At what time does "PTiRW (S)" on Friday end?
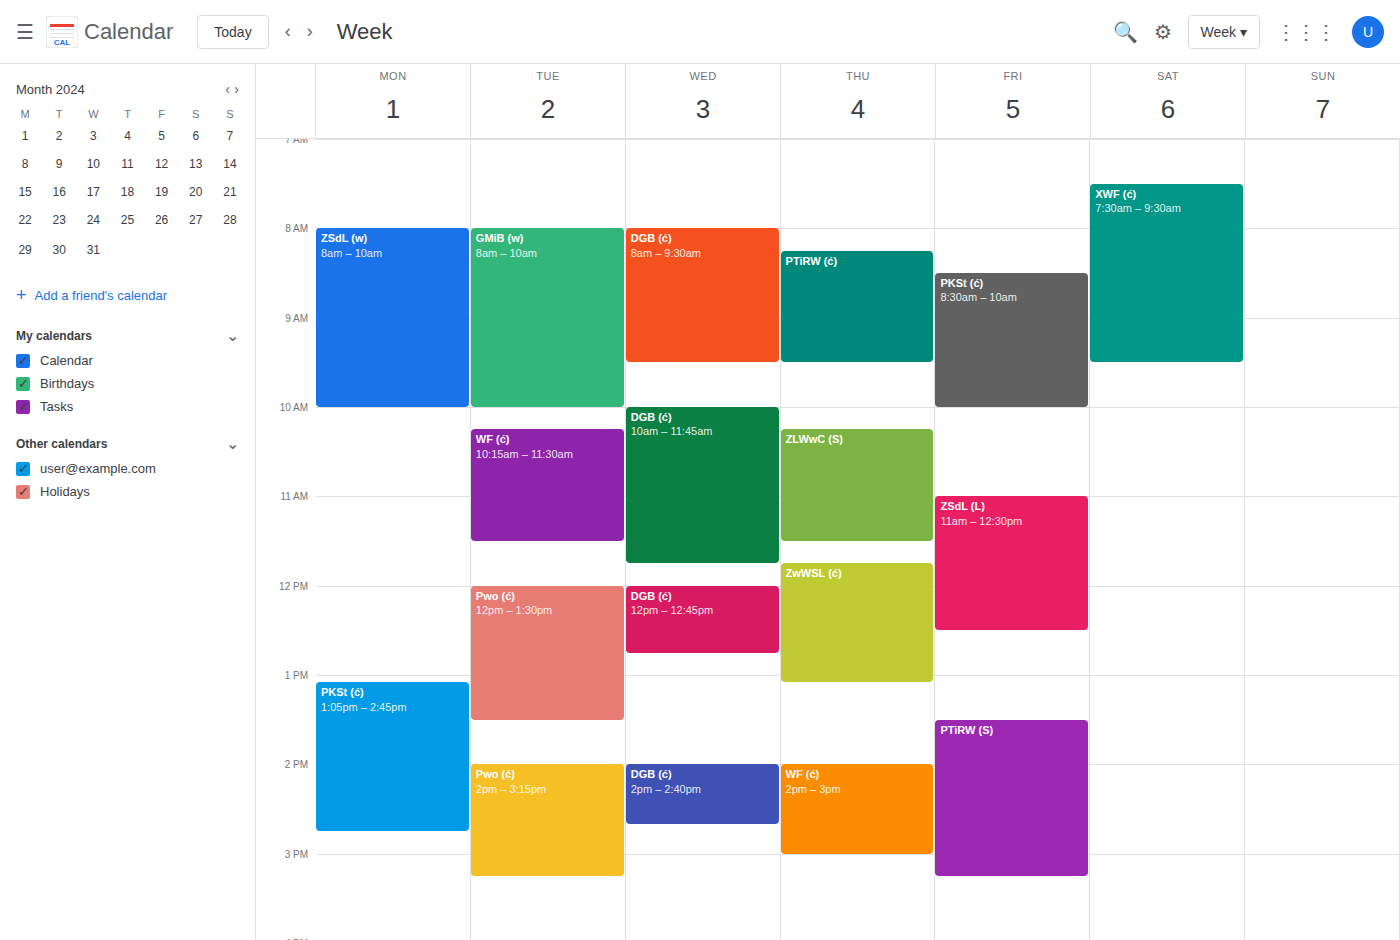
3:15 PM